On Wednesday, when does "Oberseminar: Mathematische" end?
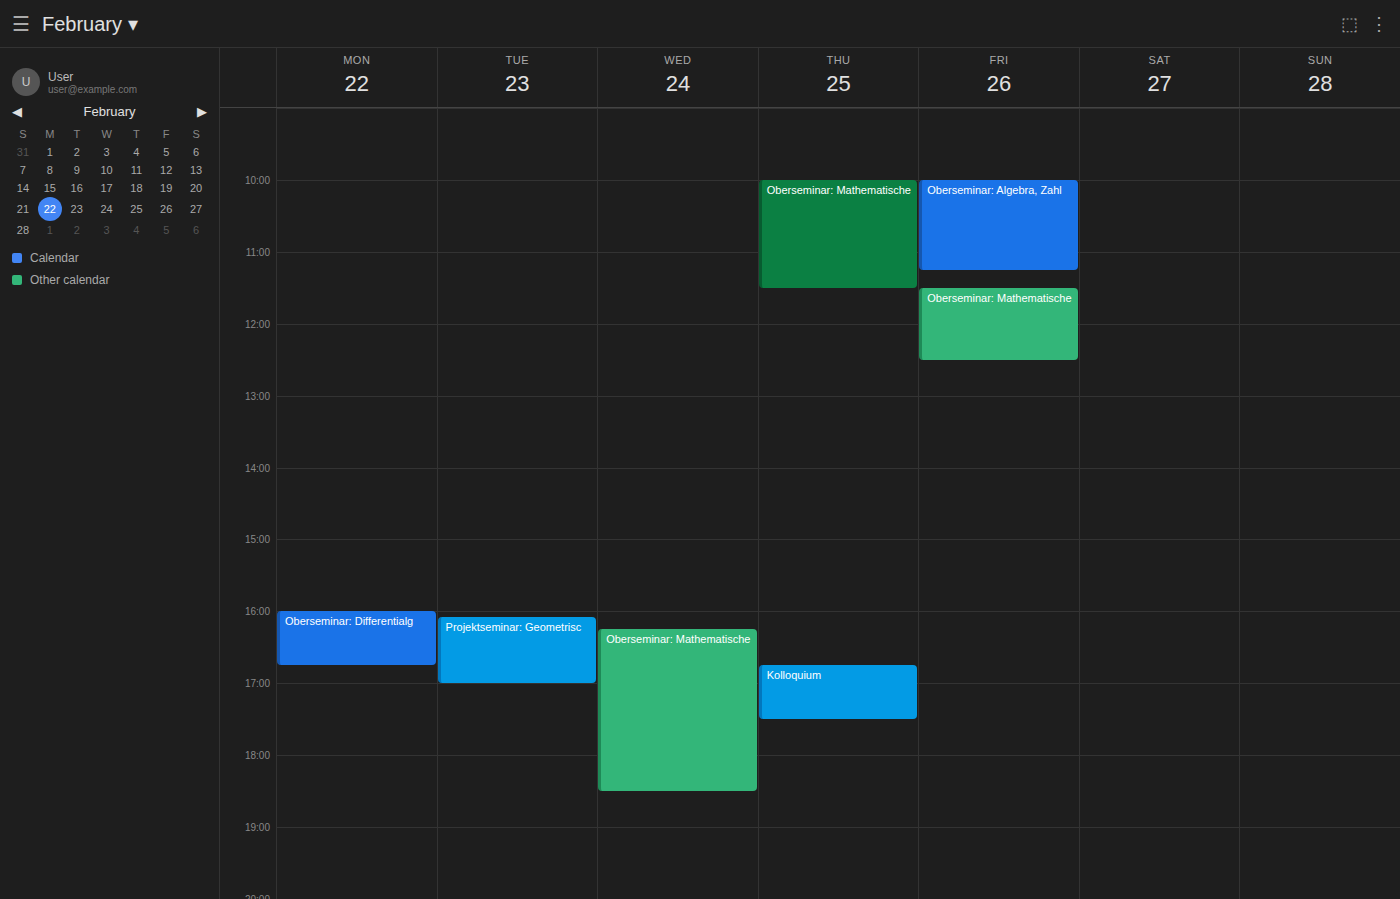
6:30 PM